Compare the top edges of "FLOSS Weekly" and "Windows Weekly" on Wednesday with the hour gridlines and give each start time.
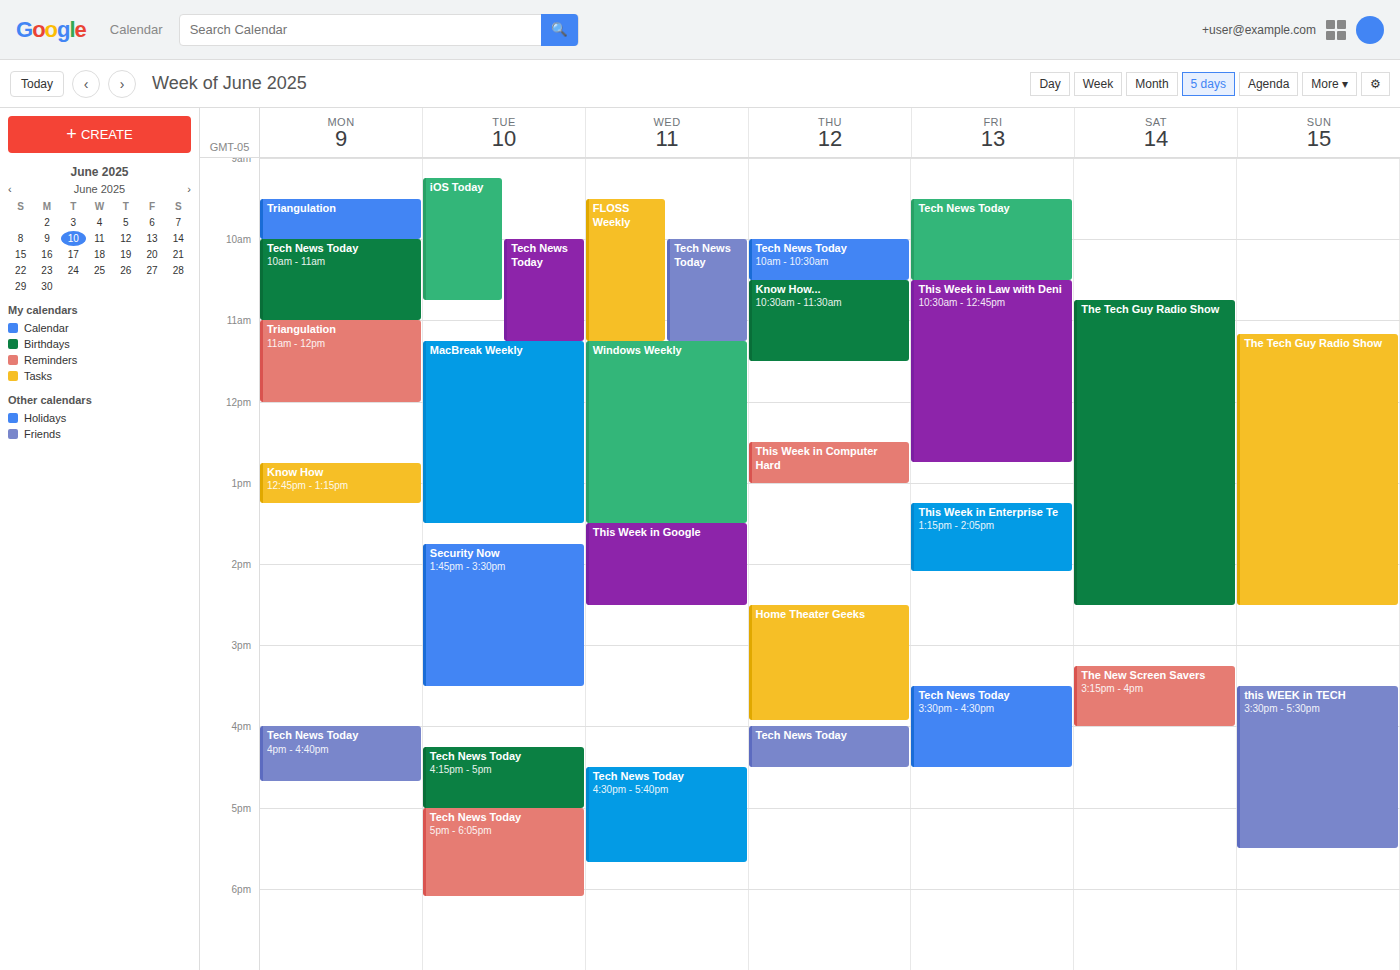
"FLOSS Weekly": 09:30, halfway between the 09:00 and 10:00 lines. "Windows Weekly": 11:15, neither: a quarter of the way from the 11:00 line to the 12:00 line.